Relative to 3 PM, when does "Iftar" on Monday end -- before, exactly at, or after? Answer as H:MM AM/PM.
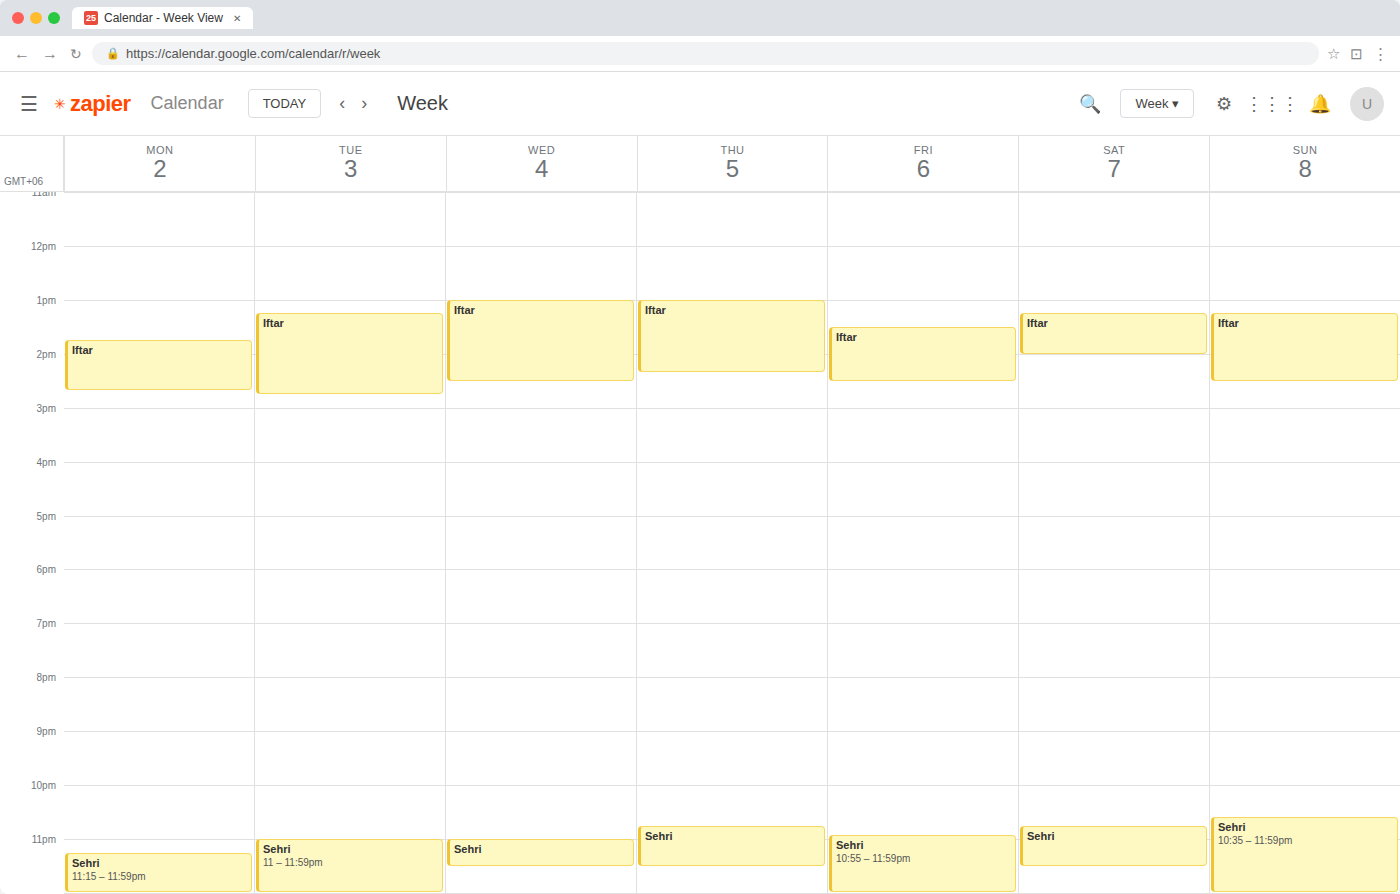
2:40 PM -- before 3 PM, 20 minutes above the 3 PM line.